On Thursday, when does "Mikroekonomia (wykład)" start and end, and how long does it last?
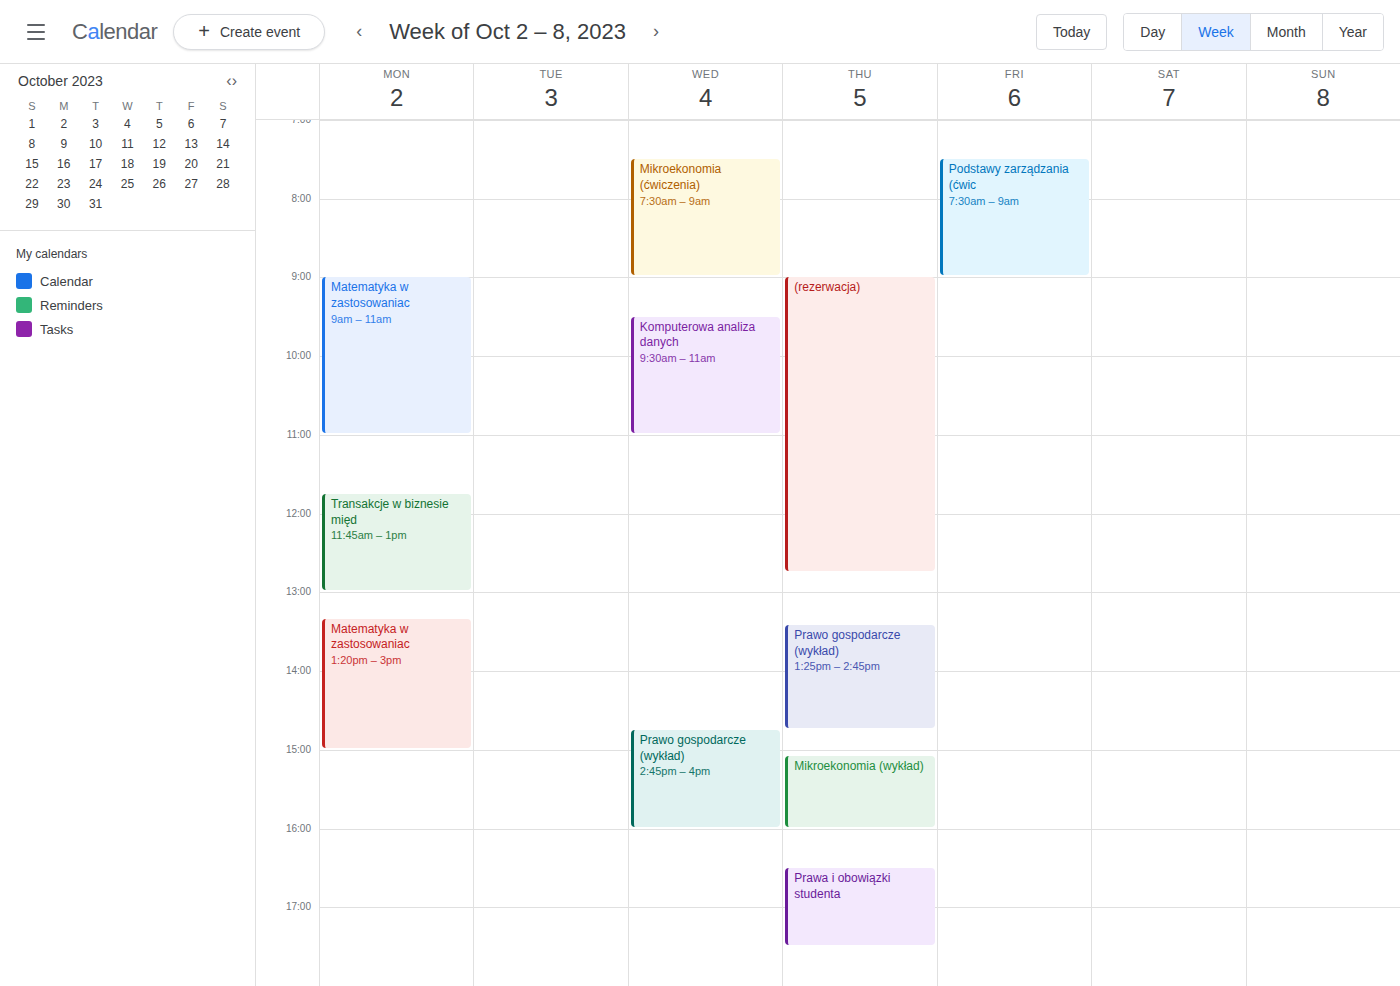
3:05 PM to 4:00 PM, 55 minutes